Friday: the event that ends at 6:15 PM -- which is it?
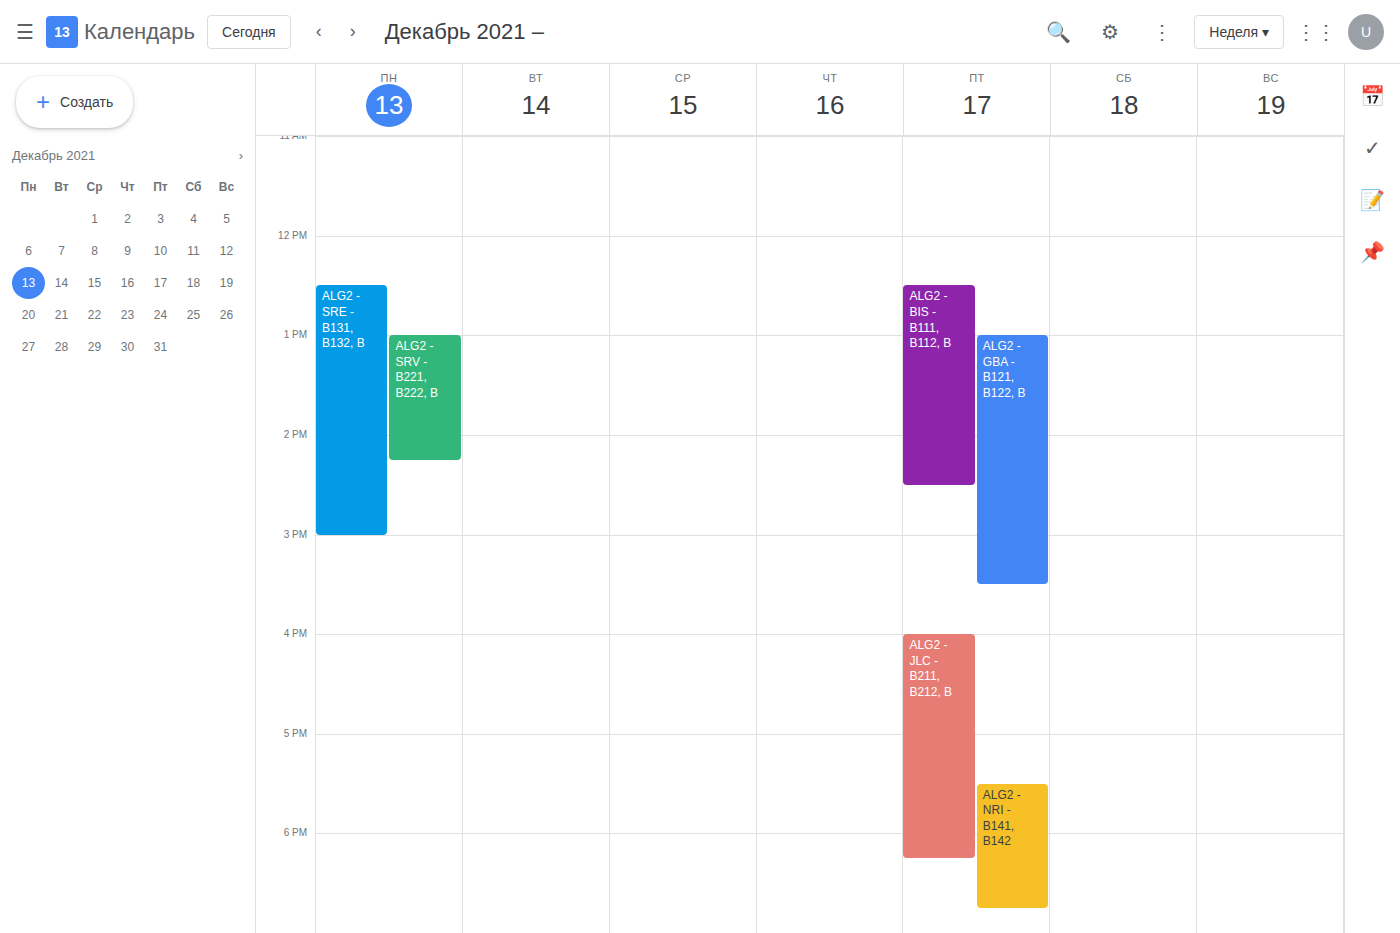
"ALG2 - JLC - B211, B212, B"